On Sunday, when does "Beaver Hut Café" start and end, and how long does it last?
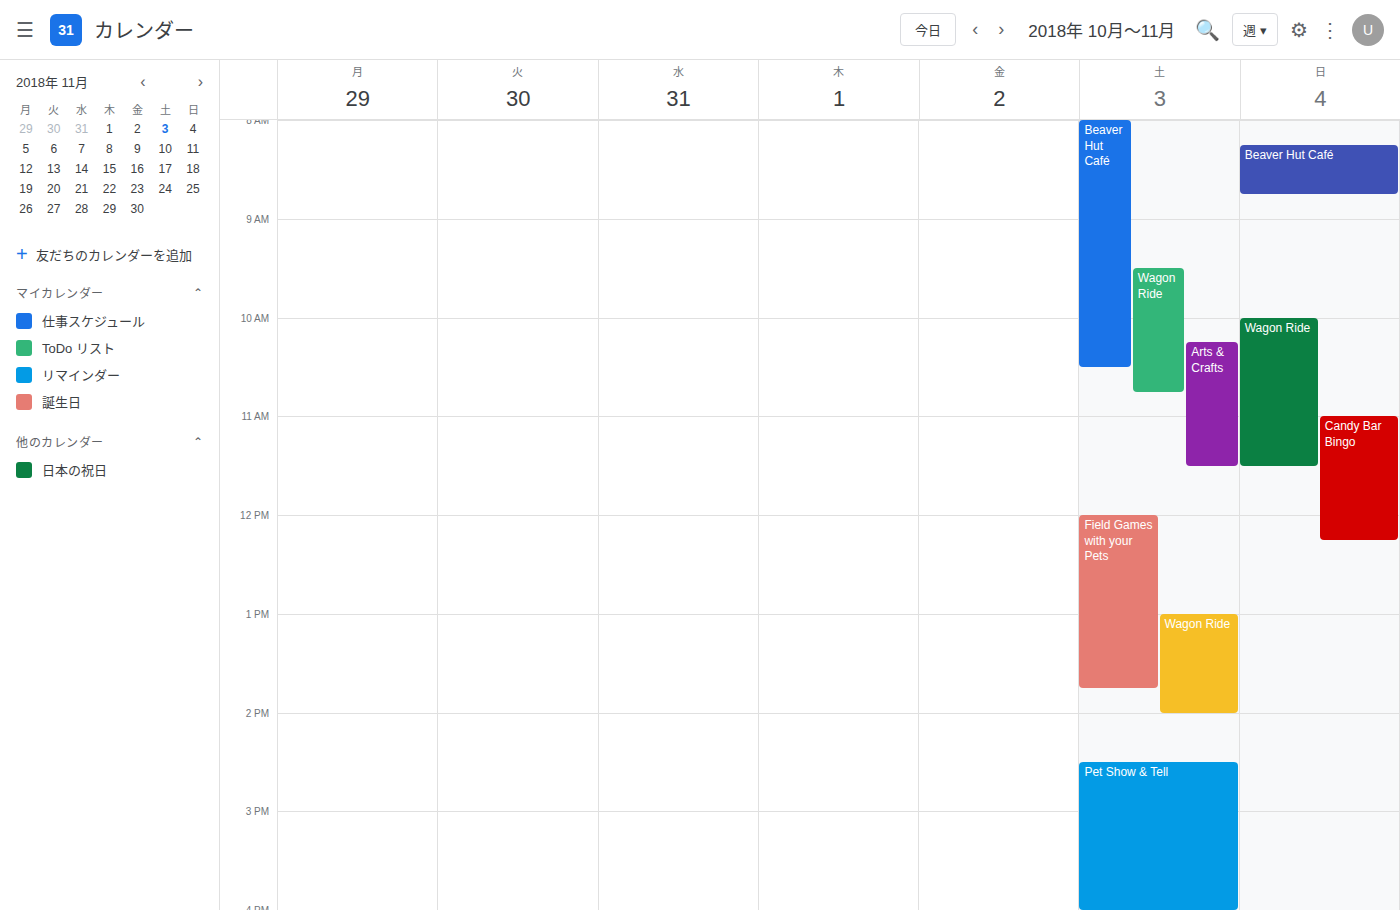
8:15 AM to 8:45 AM, 30 minutes